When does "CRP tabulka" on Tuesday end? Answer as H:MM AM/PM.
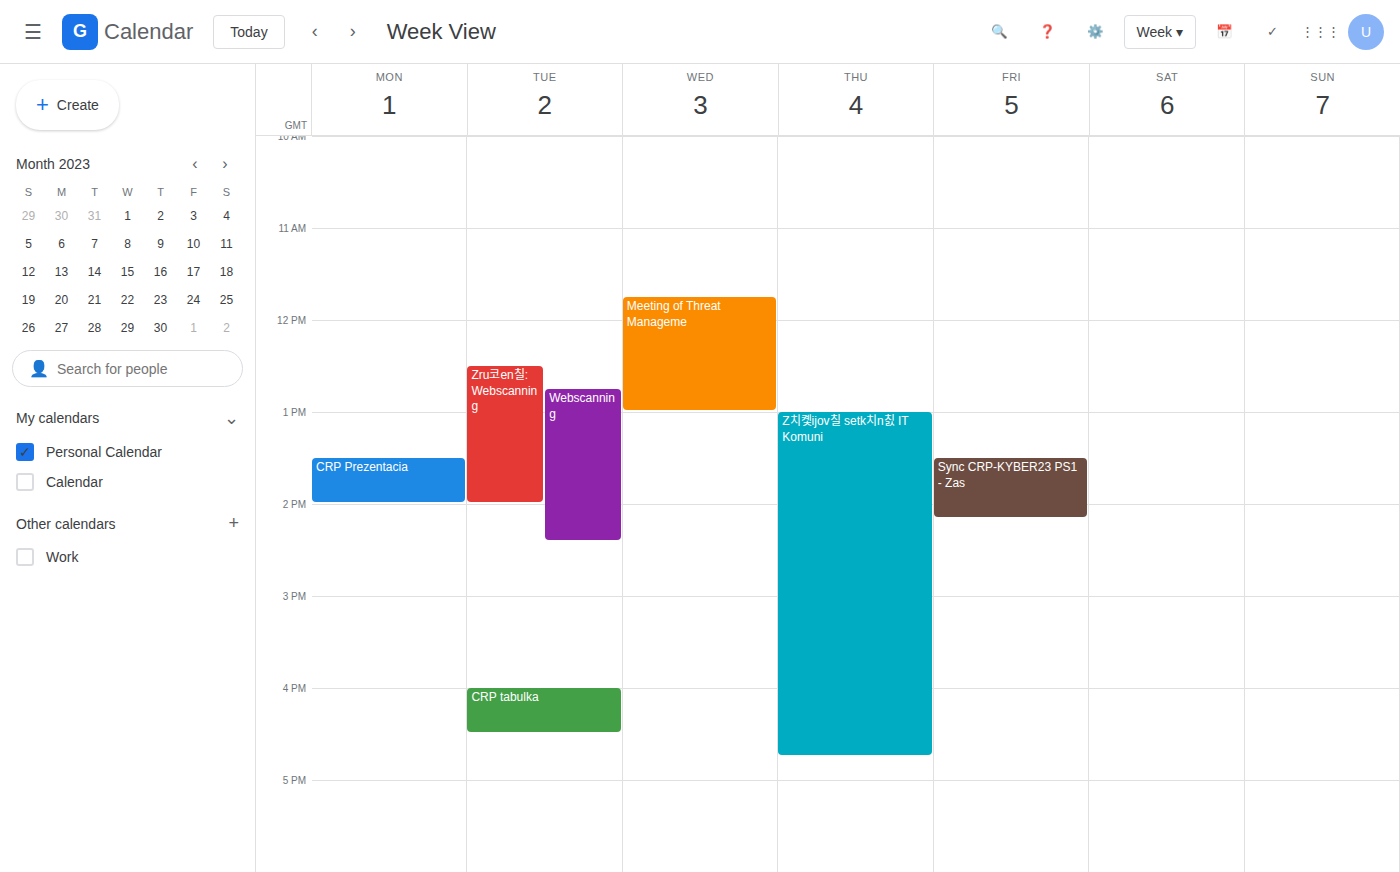
4:30 PM